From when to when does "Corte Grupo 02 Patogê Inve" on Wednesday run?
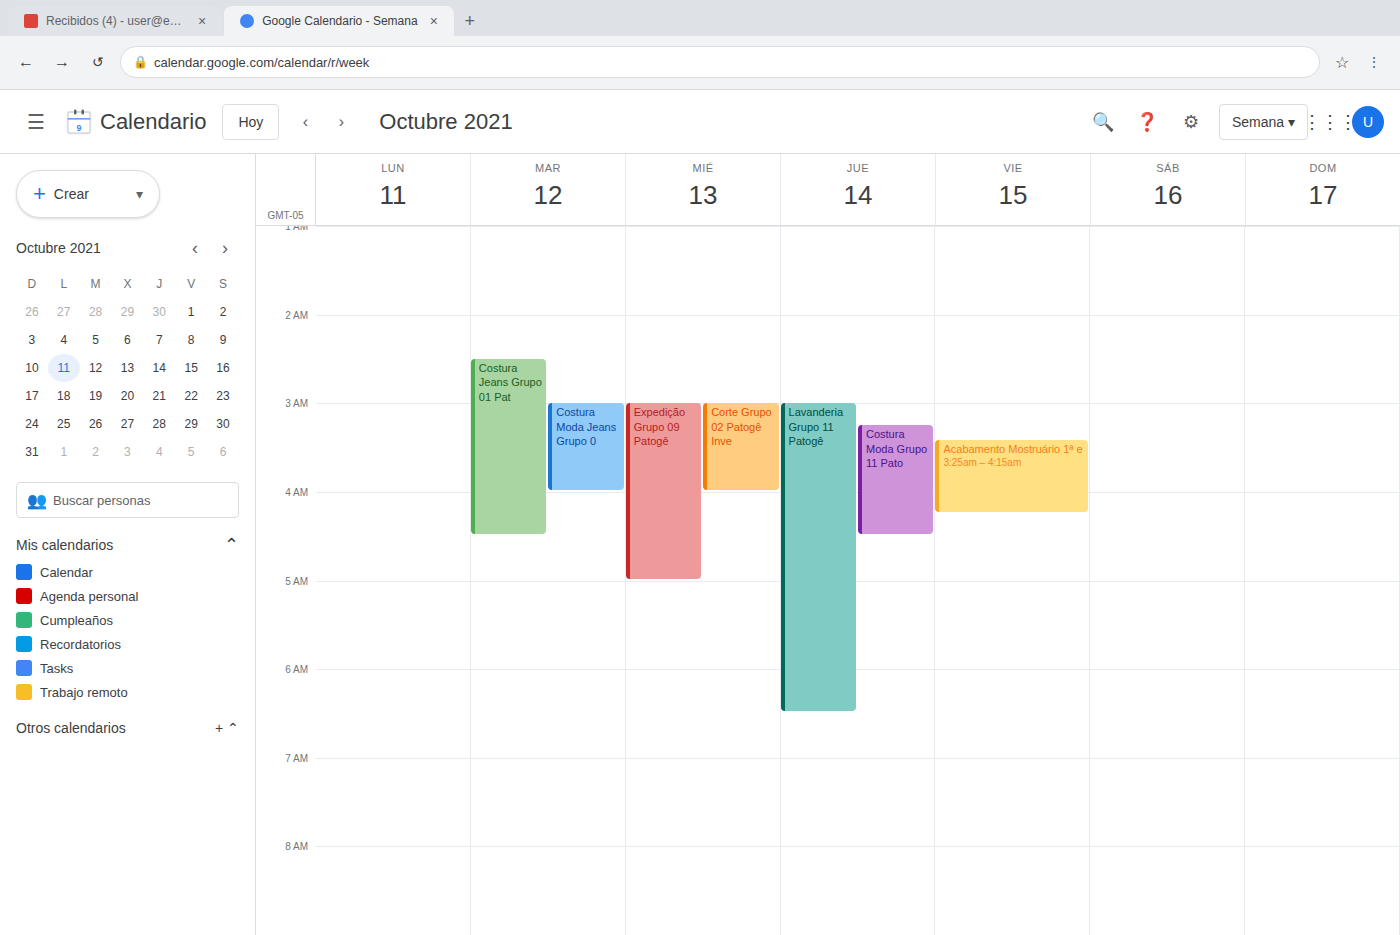
3:00 AM to 4:00 AM